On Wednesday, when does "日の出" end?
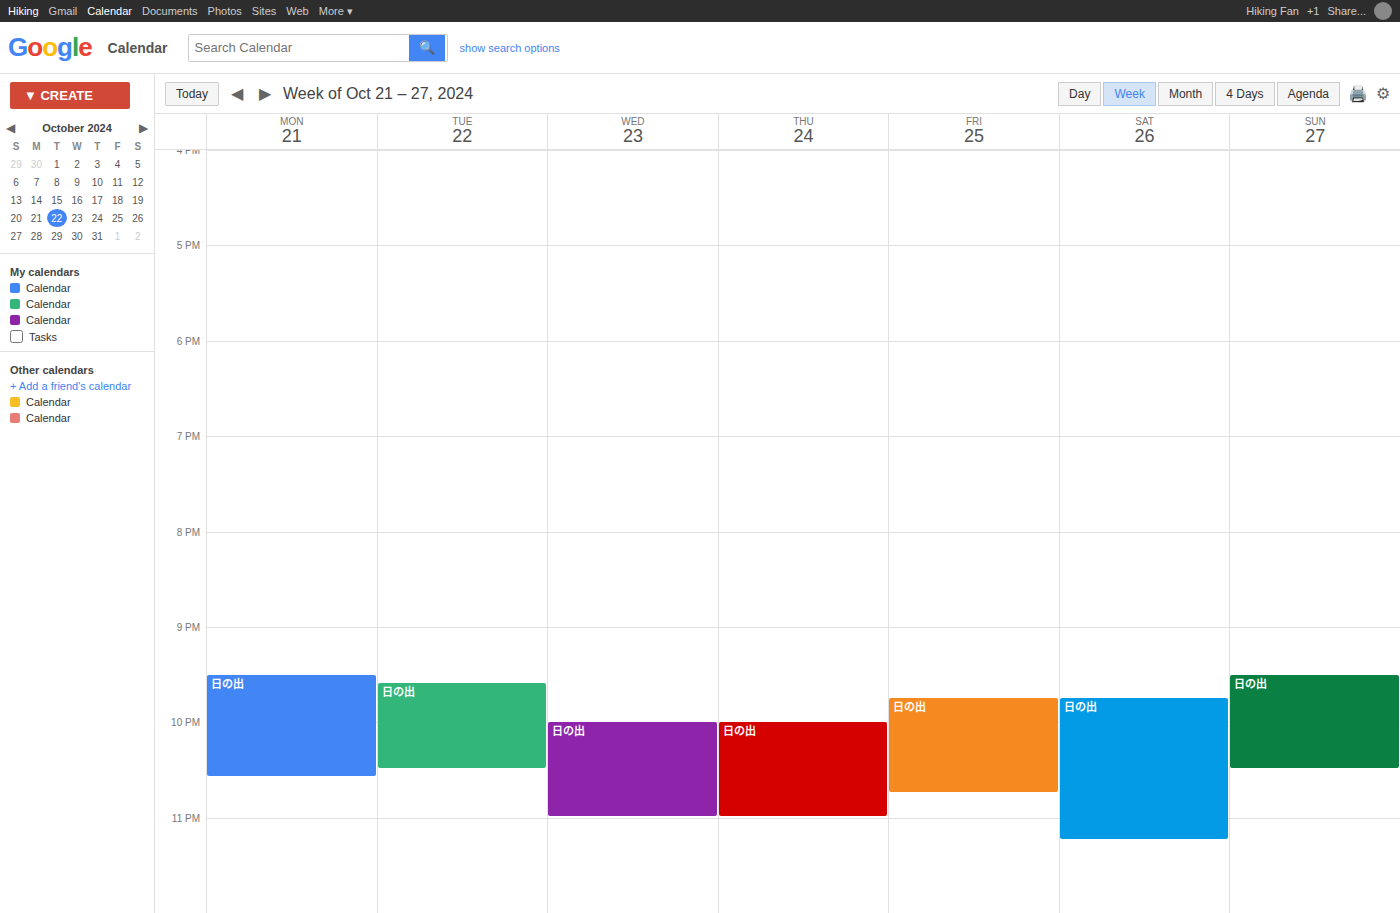
11:00 PM